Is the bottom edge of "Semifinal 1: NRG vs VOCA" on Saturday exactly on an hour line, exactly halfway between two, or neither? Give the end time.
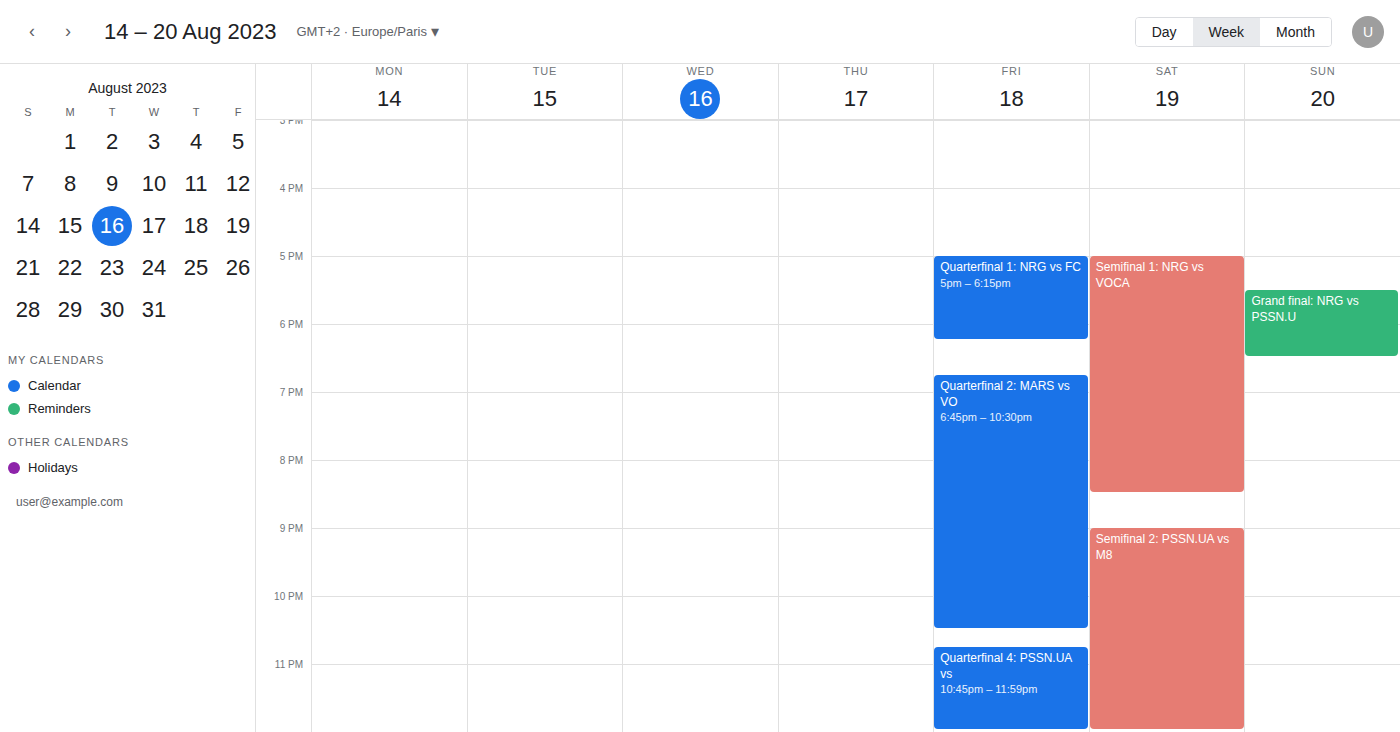
8:30 PM -- halfway between the 8 PM and 9 PM lines.